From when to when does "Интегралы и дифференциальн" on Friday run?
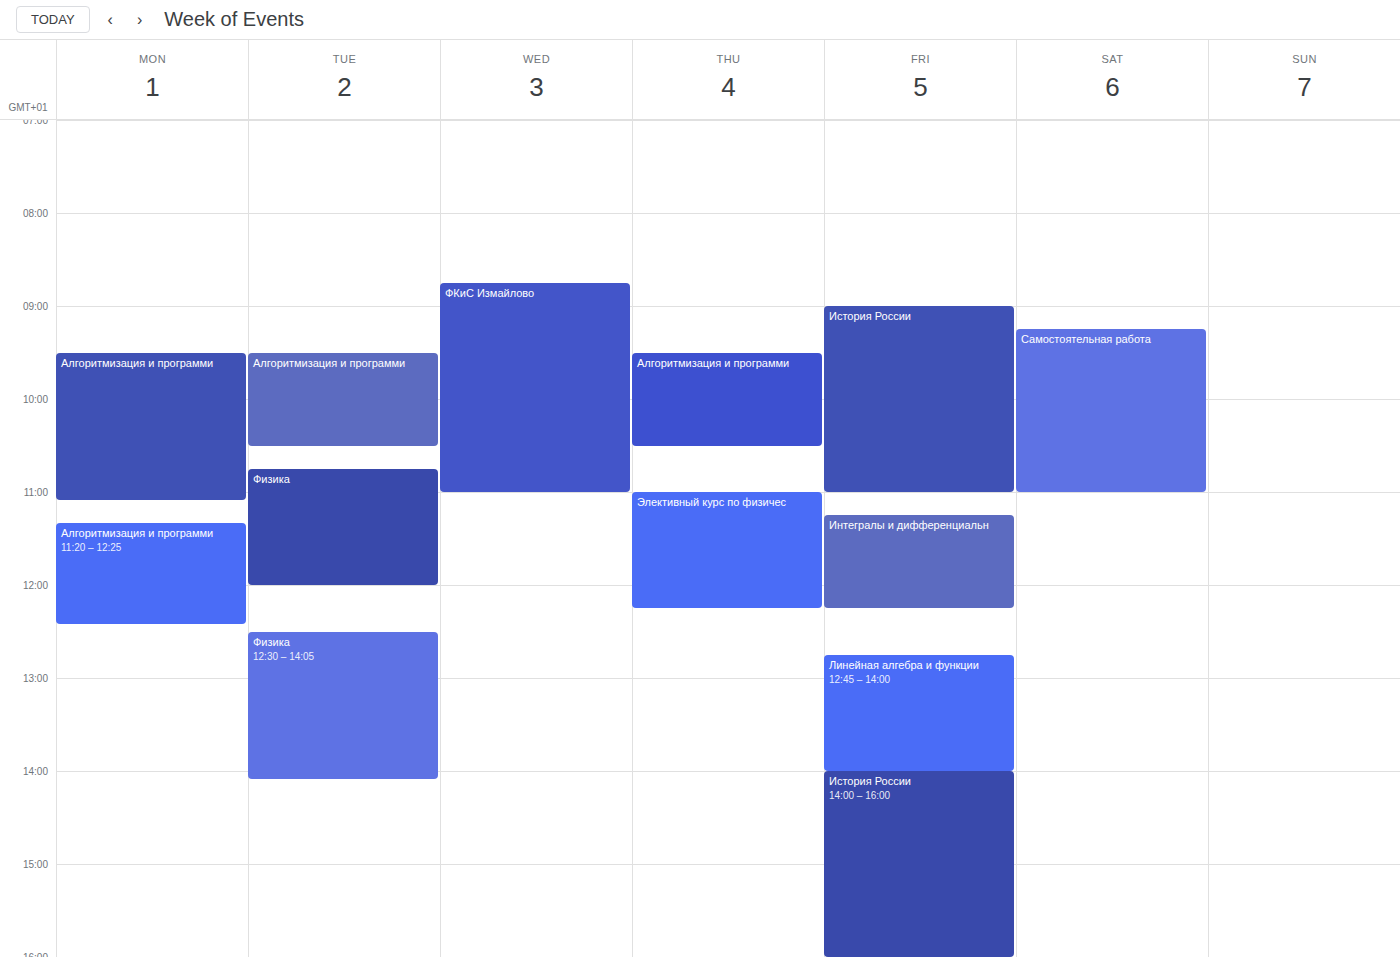
11:15 AM to 12:15 PM